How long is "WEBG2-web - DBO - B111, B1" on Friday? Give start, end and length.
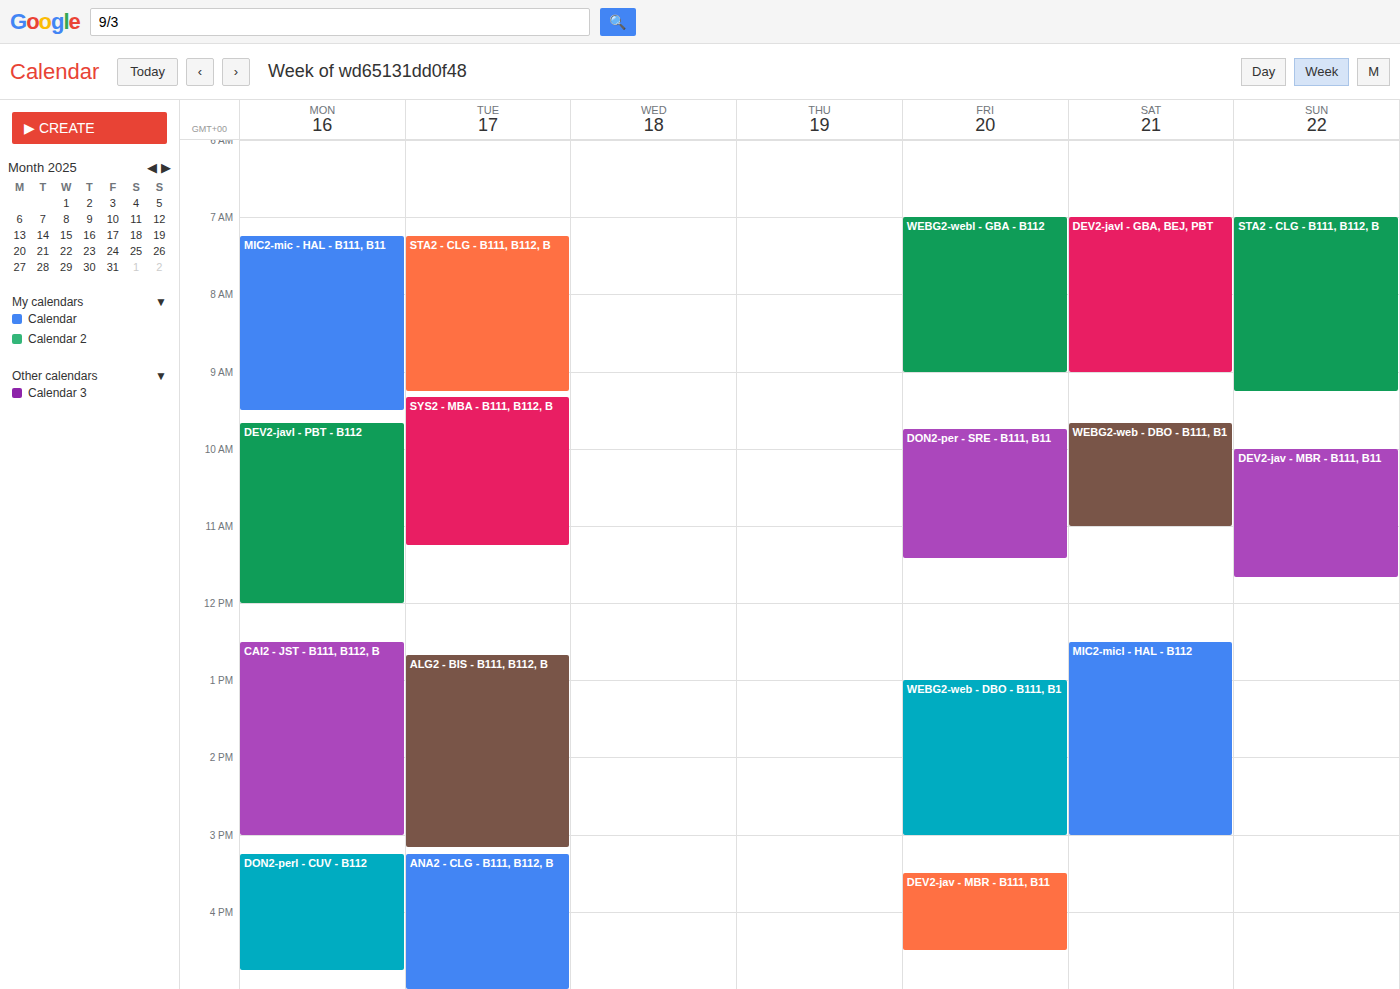
1:00 PM to 3:00 PM, 2 hours